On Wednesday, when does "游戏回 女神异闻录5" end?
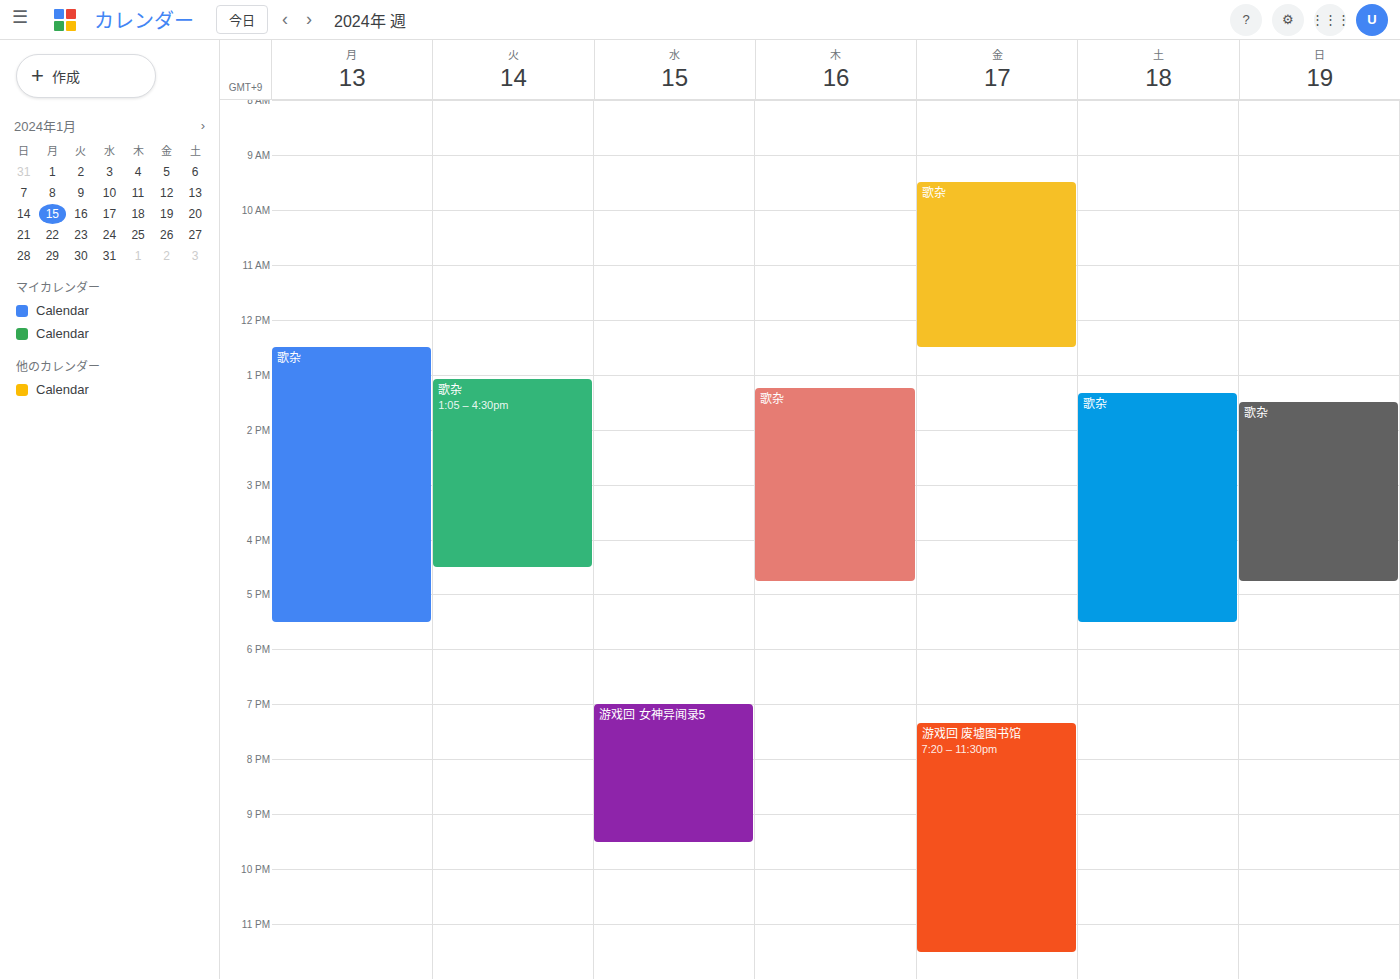
9:30 PM